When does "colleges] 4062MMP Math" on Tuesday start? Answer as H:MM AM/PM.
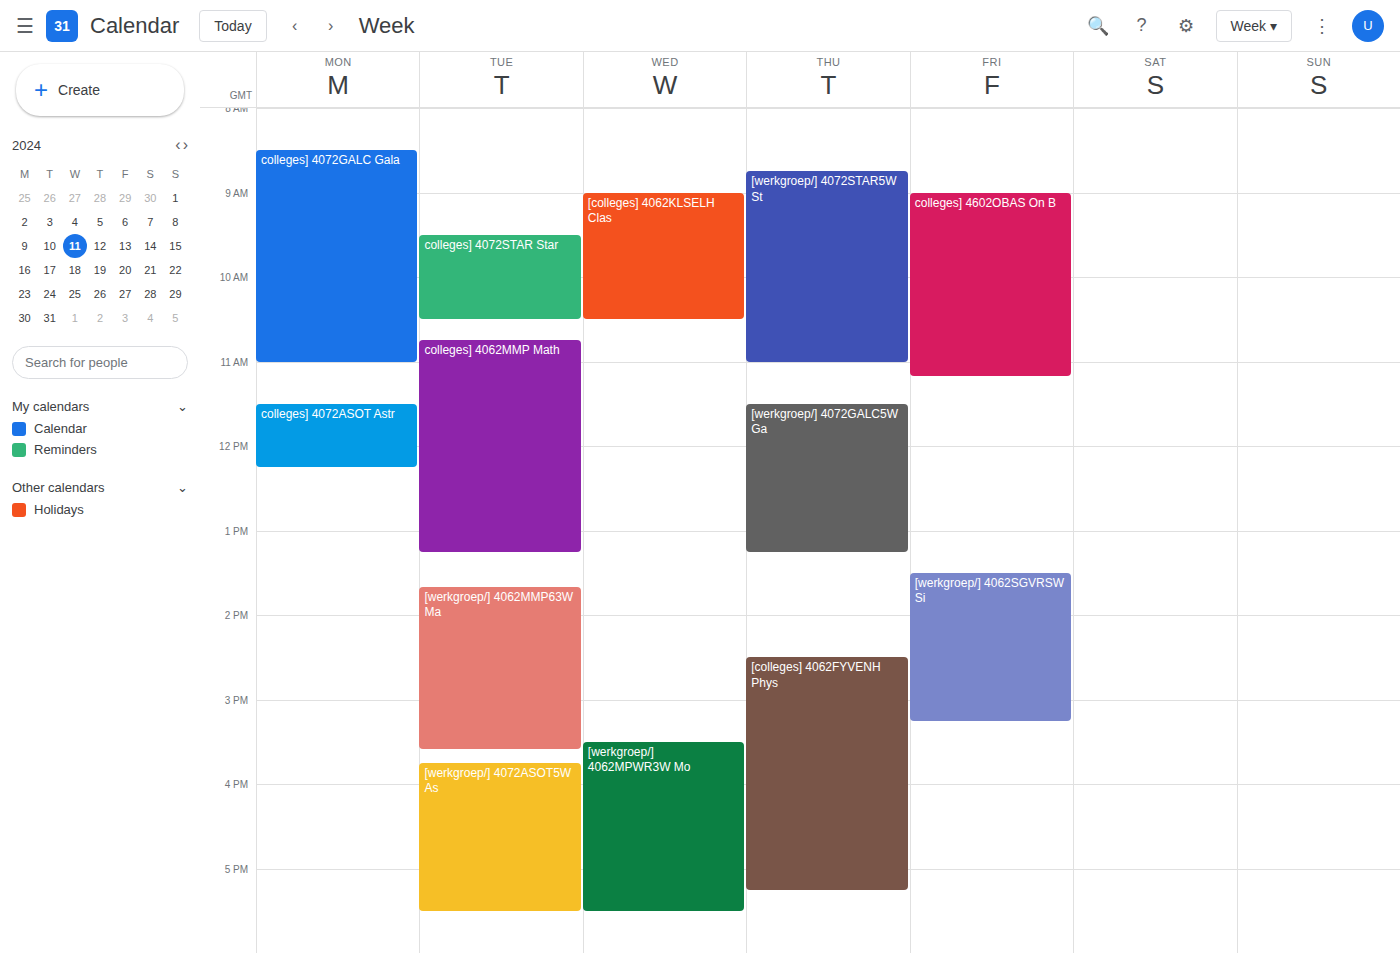
10:45 AM